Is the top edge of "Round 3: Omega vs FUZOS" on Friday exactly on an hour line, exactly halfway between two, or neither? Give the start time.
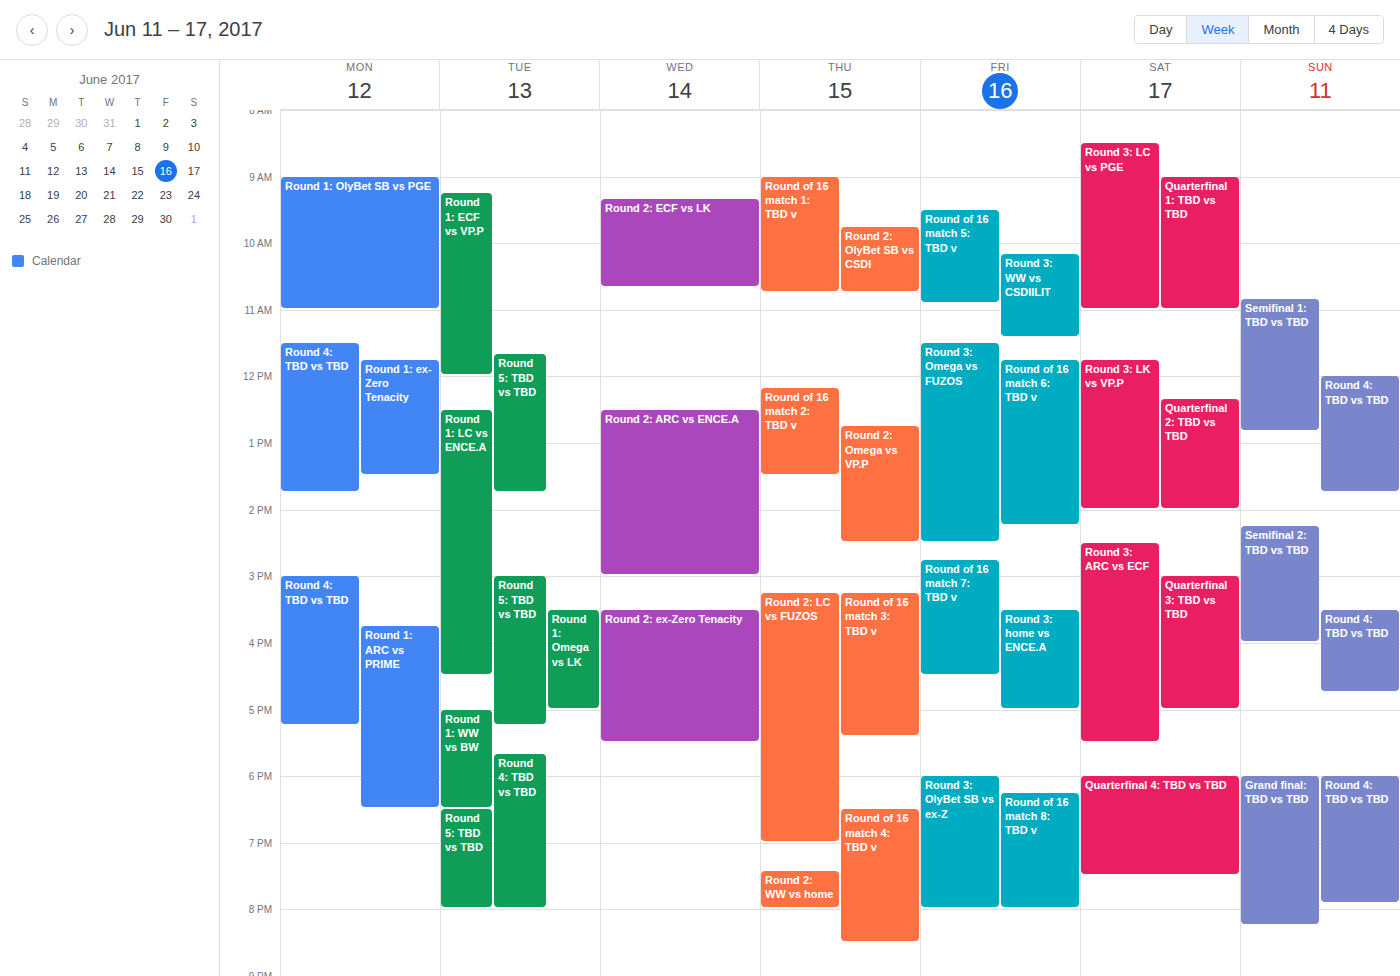
11:30 AM -- halfway between the 11 AM and 12 PM lines.